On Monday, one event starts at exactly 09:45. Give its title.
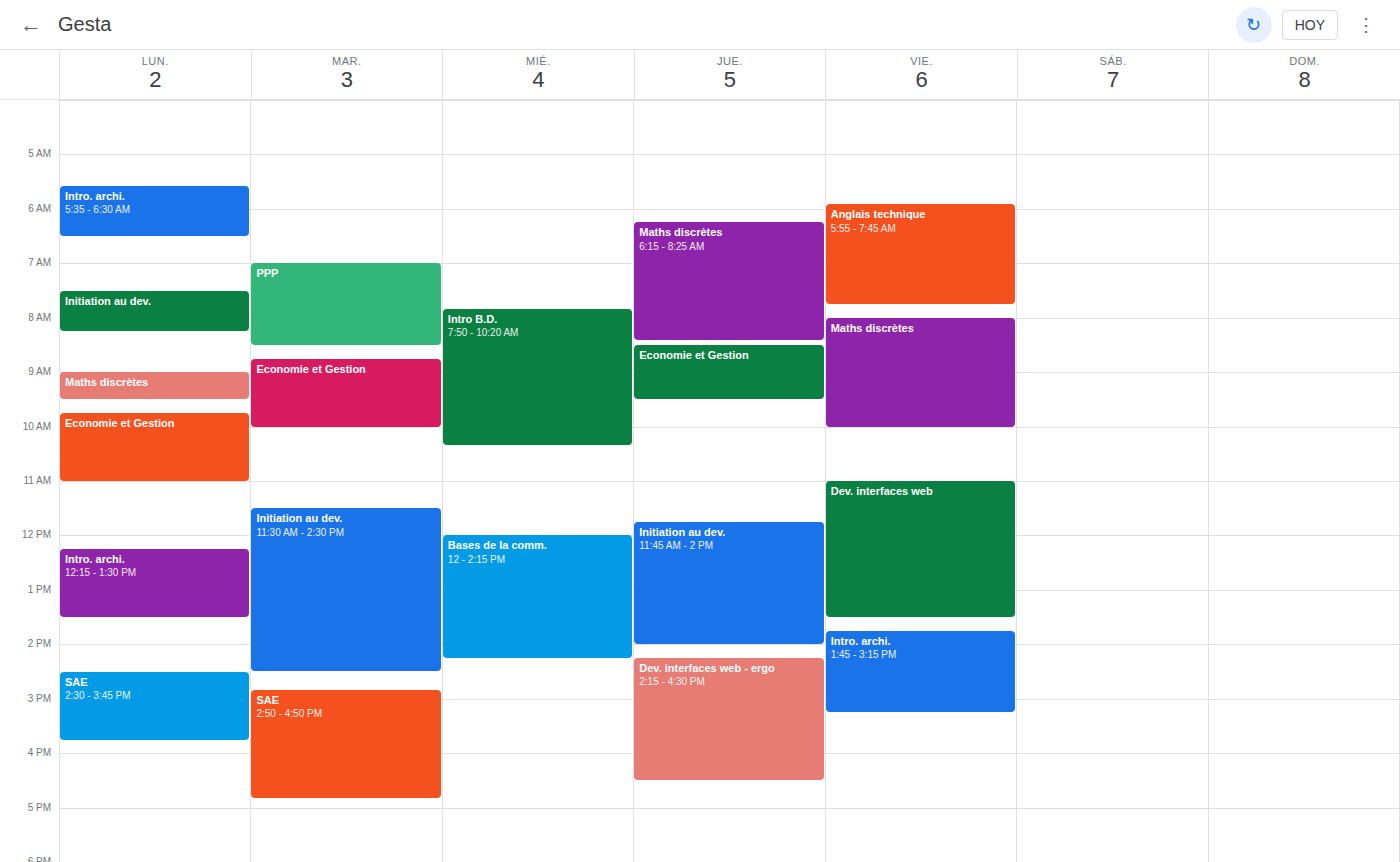
"Economie et Gestion"